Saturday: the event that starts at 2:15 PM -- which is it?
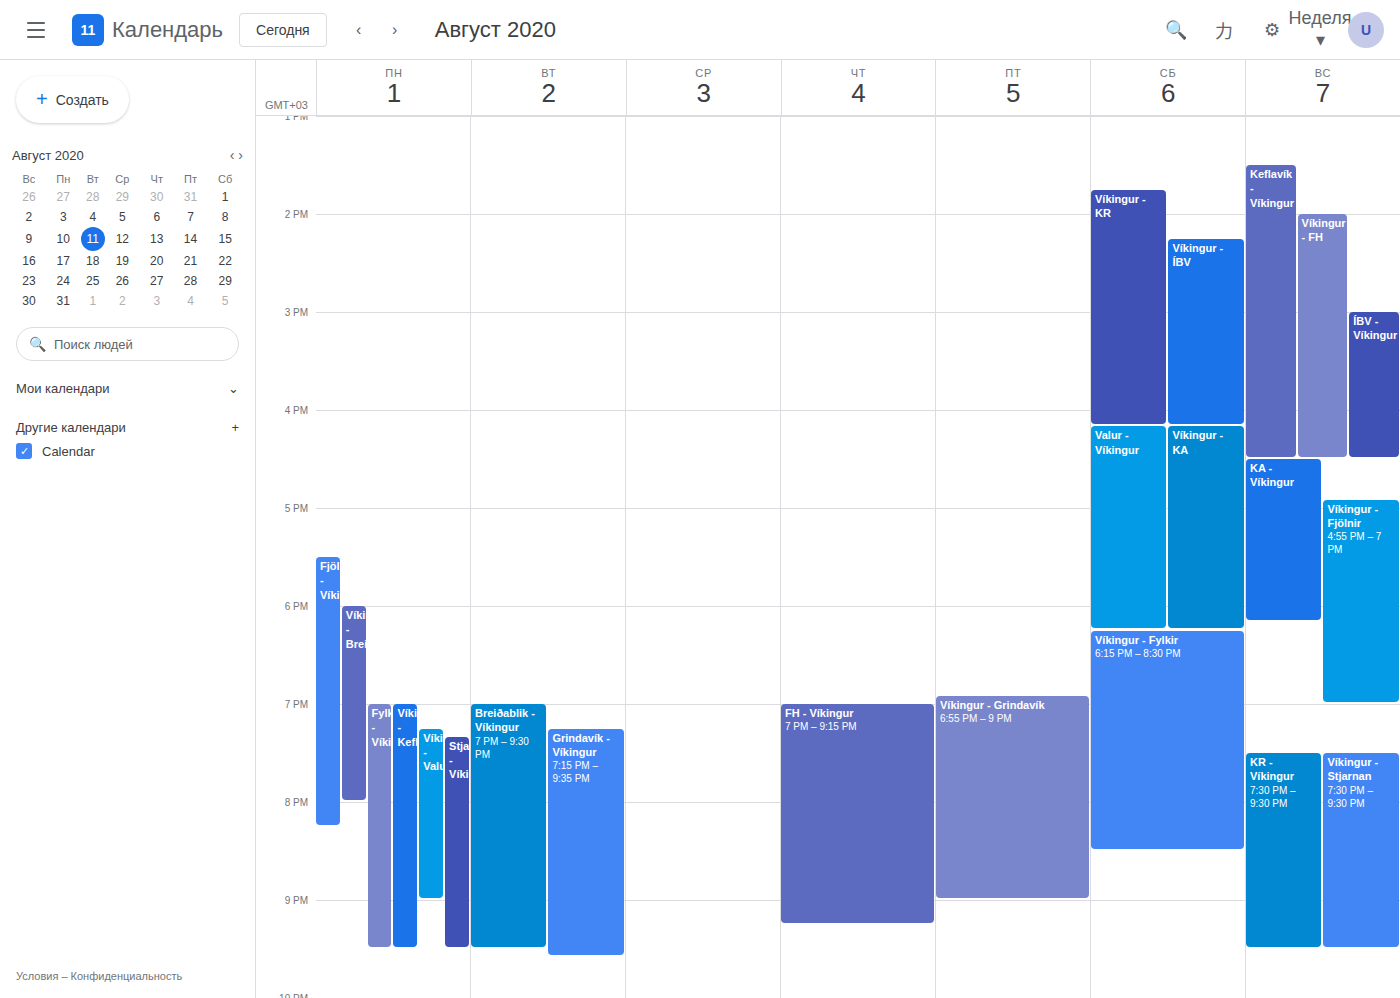
"Víkingur - ÍBV"